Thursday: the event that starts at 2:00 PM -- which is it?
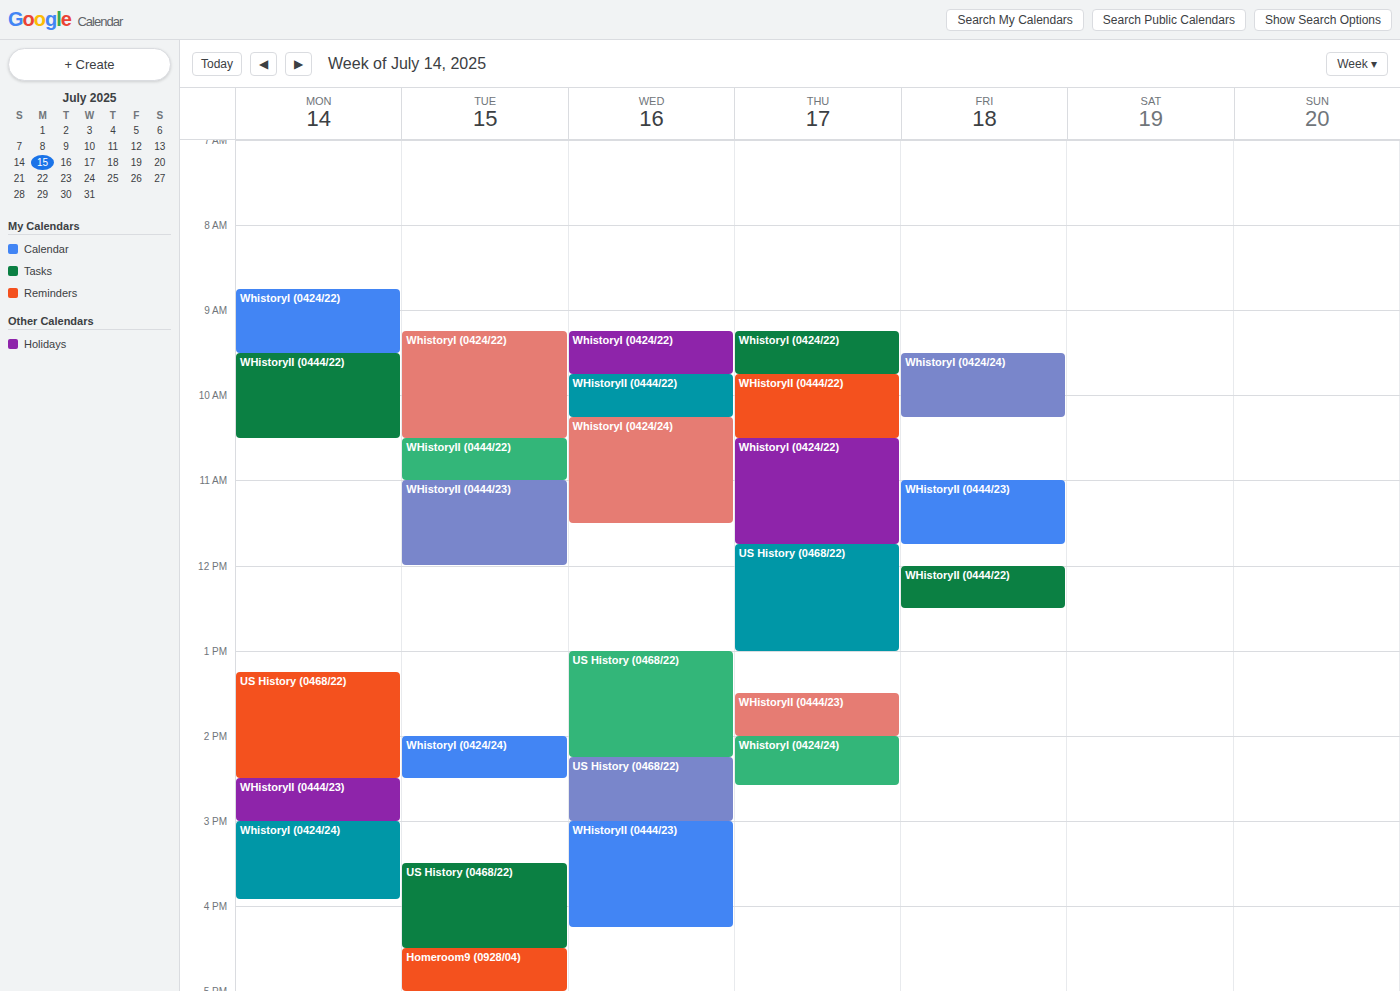
"WhistoryI (0424/24)"